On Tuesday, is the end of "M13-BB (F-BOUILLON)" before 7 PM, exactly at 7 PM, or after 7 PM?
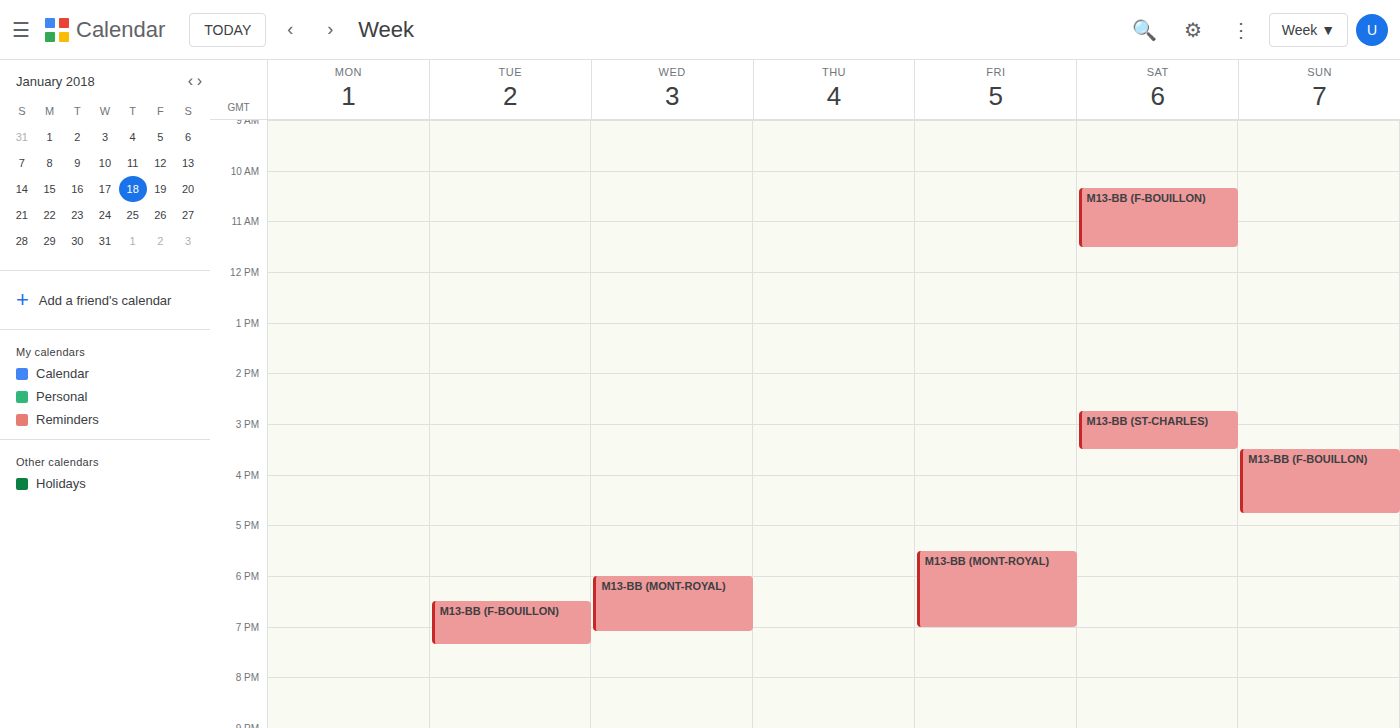
7:20 PM -- after 7 PM, 20 minutes below the 7 PM line.